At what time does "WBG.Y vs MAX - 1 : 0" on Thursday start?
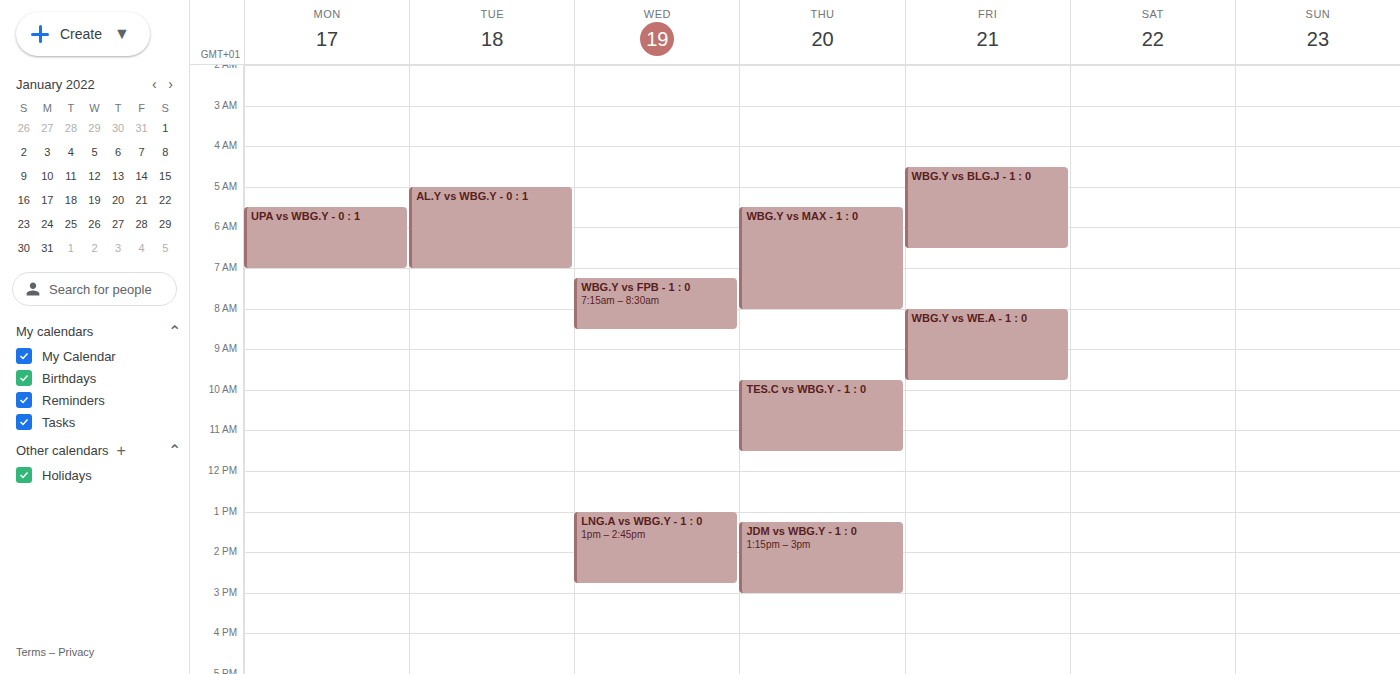
5:30 AM